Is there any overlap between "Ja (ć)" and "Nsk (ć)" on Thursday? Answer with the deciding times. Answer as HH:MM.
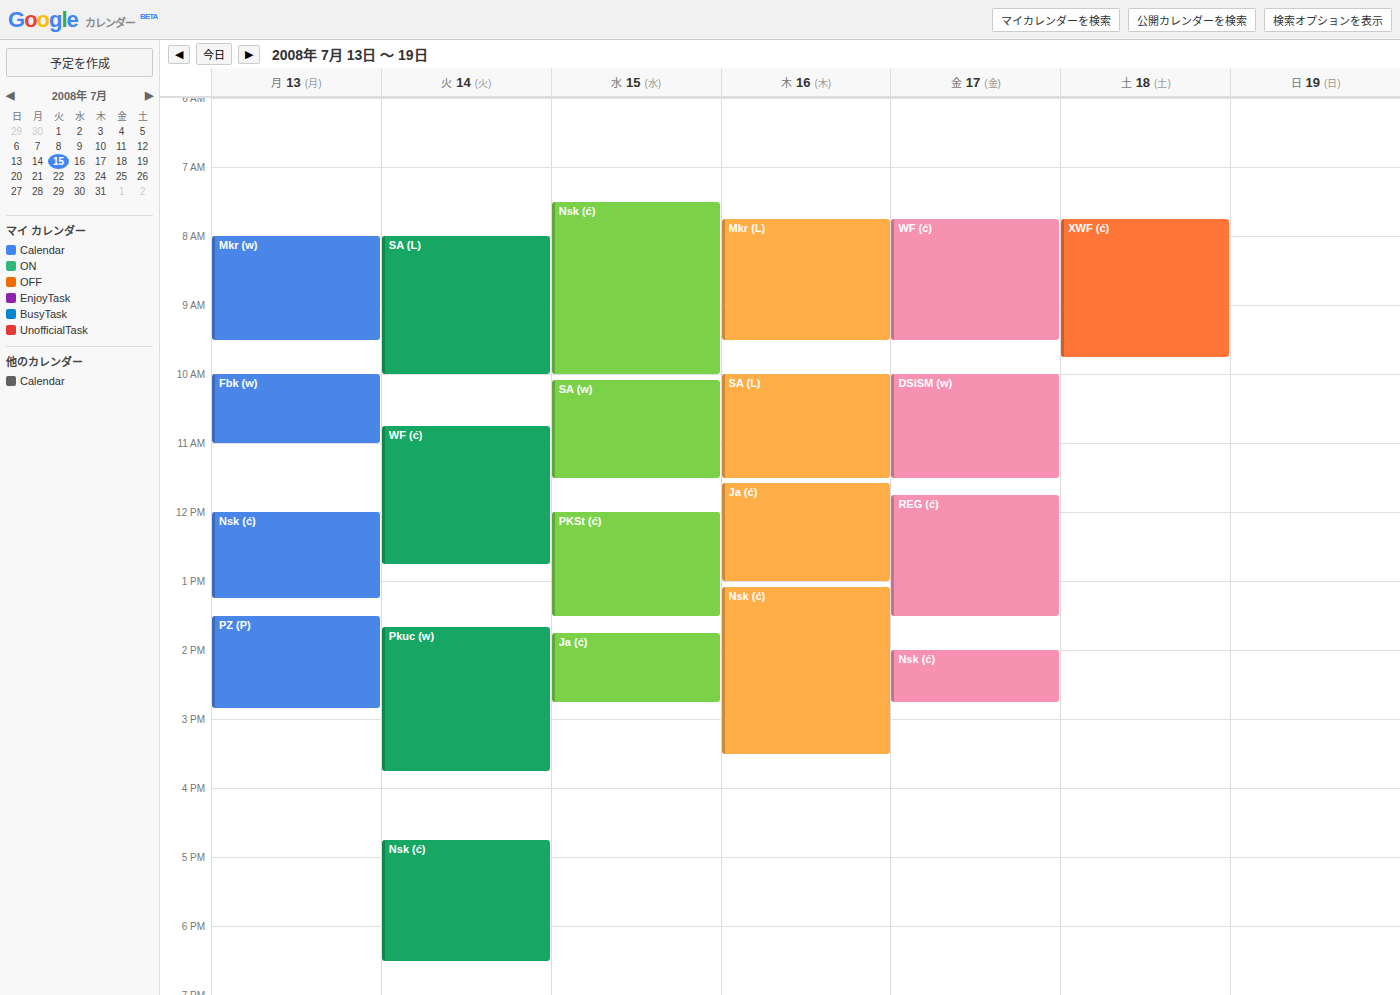
"Ja (ć)" ends at 13:00 and "Nsk (ć)" starts at 13:05 -- no overlap.